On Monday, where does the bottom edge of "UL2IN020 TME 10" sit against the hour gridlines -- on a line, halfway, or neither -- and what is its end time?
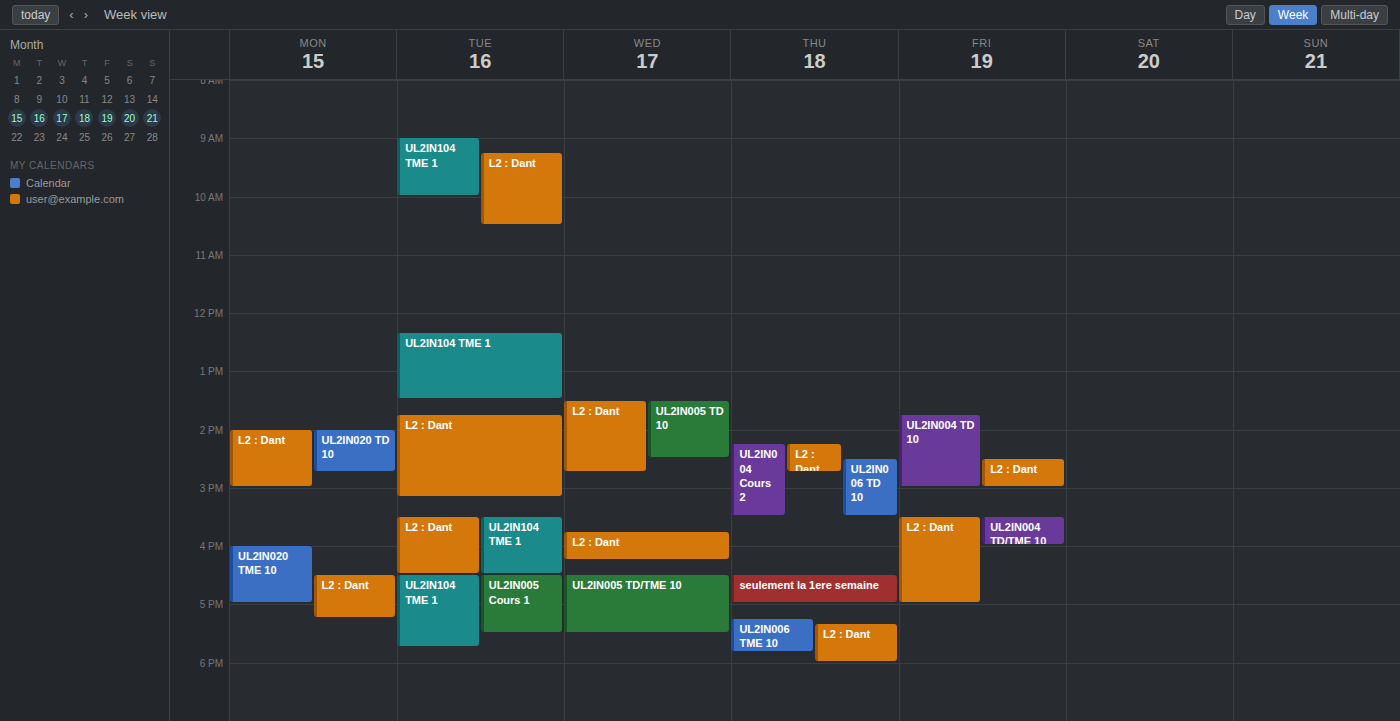
17:00 -- exactly on the 17:00 line.